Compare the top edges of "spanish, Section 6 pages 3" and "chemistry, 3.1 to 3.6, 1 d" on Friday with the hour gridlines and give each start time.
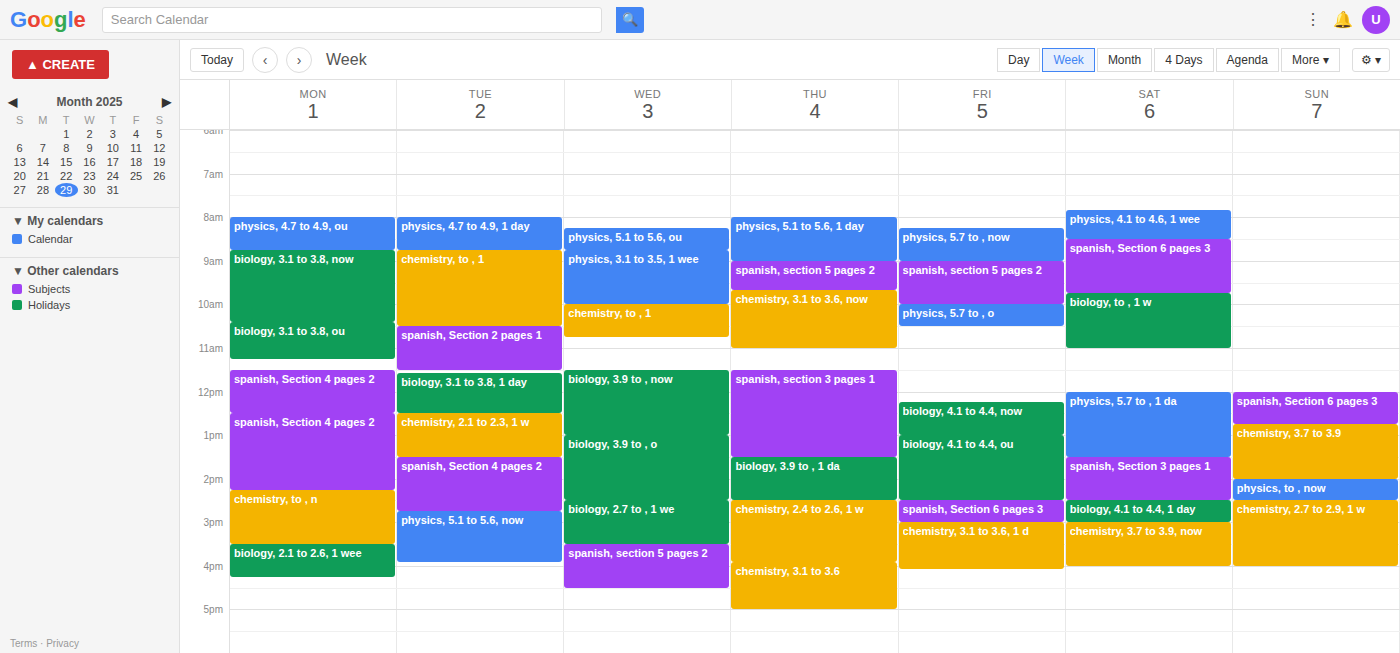
"spanish, Section 6 pages 3": 2:30 PM, halfway between the 2 PM and 3 PM lines. "chemistry, 3.1 to 3.6, 1 d": 3:00 PM, exactly on the 3 PM line.